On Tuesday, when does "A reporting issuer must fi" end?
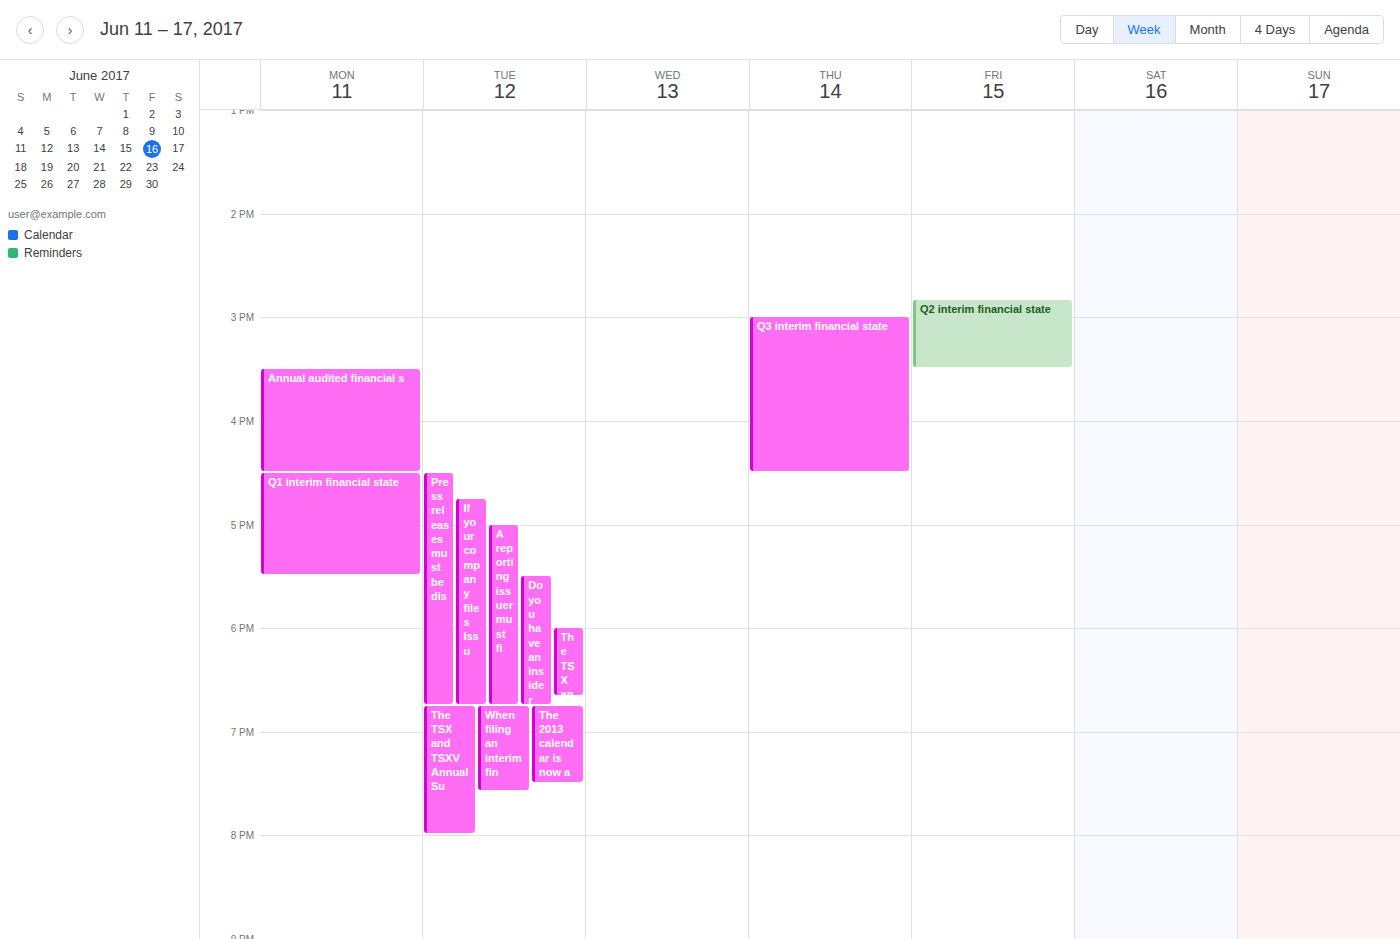
6:45 PM